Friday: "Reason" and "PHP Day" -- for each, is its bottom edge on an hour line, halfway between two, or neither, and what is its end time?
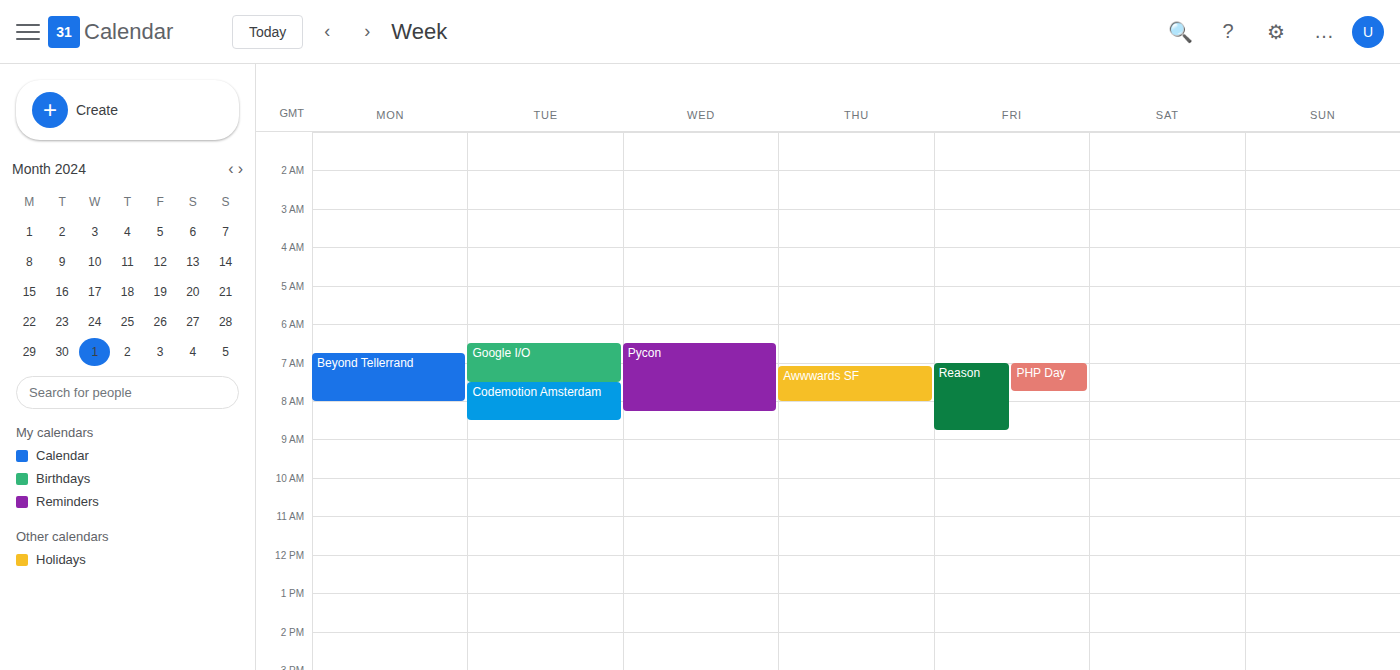
"Reason": 8:45 AM, neither: three quarters of the way from the 8 AM line to the 9 AM line. "PHP Day": 7:45 AM, neither: three quarters of the way from the 7 AM line to the 8 AM line.